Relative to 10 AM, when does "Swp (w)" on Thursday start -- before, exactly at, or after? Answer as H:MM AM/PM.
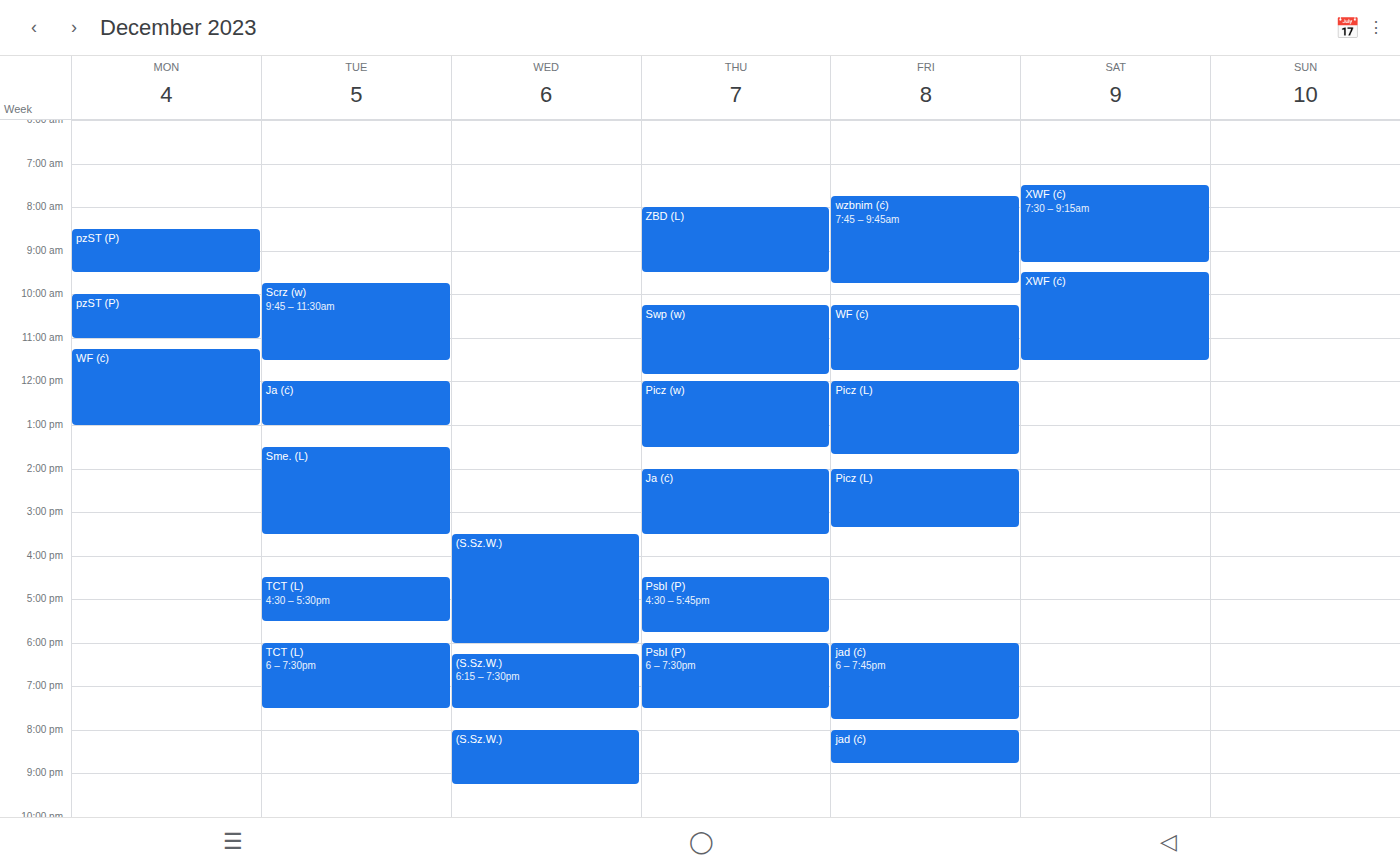
10:15 AM -- after 10 AM, 15 minutes below the 10 AM line.